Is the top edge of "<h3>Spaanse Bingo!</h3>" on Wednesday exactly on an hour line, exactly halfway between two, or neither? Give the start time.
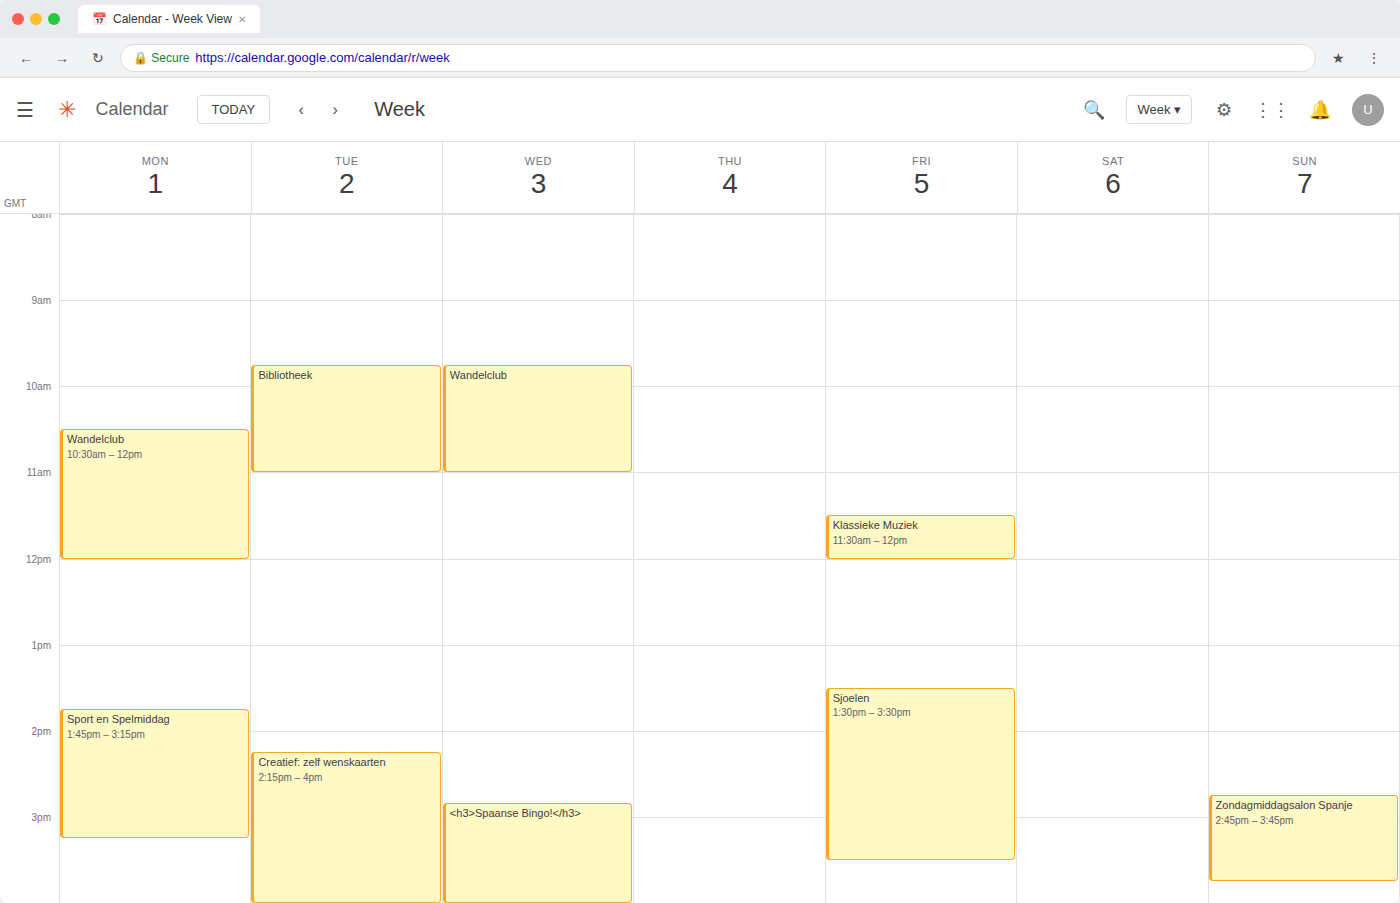
14:50 -- neither: 50 minutes below the 14:00 line and 10 minutes above the 15:00 line.